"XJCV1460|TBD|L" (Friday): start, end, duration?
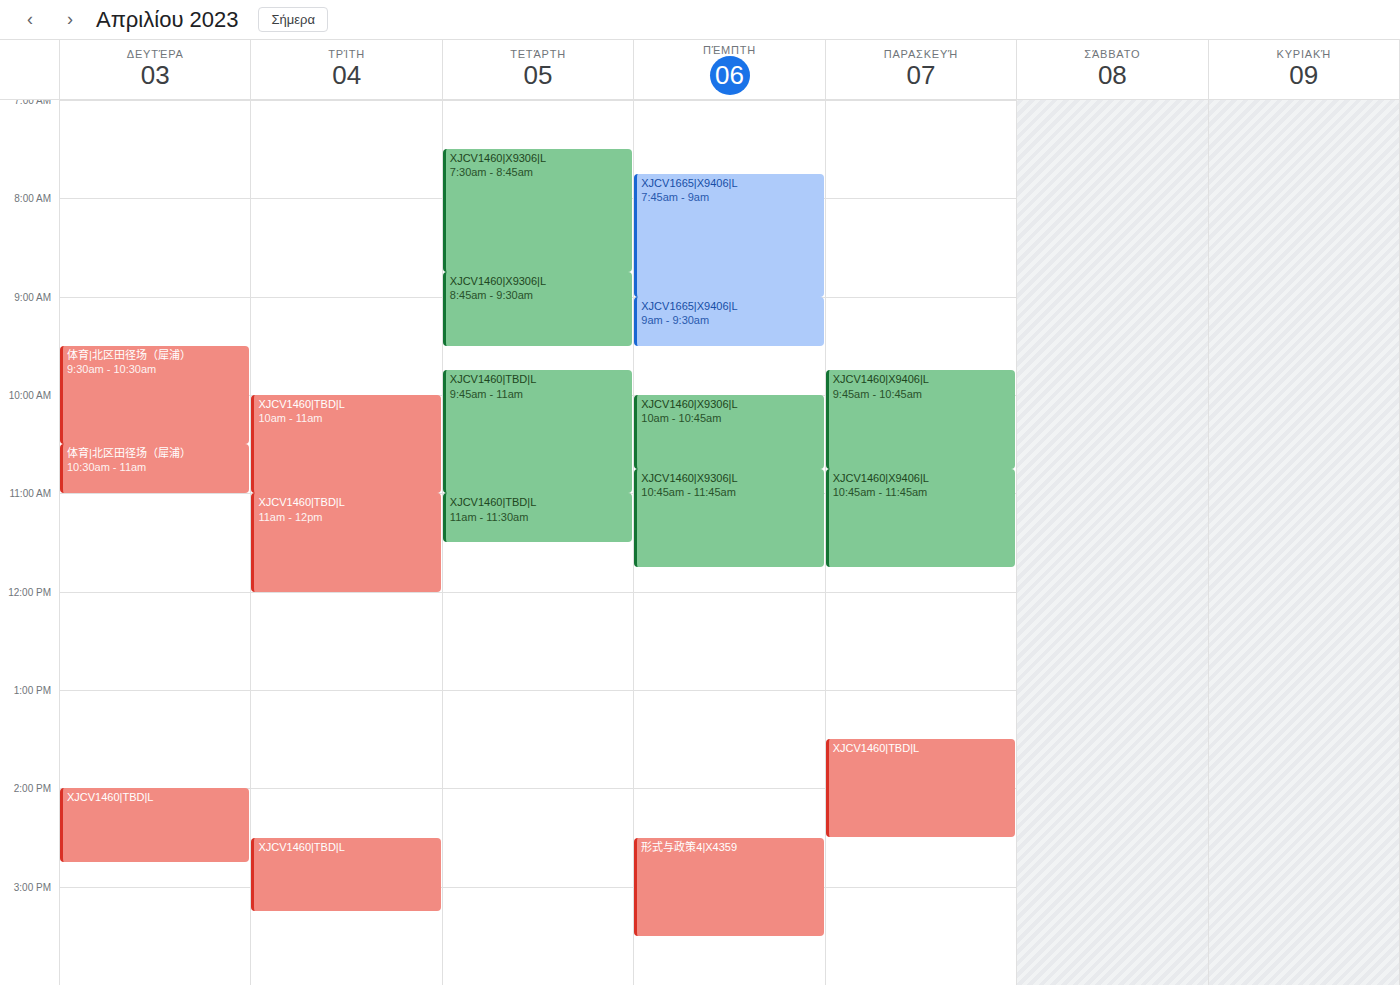
1:30 PM to 2:30 PM, 1 hour